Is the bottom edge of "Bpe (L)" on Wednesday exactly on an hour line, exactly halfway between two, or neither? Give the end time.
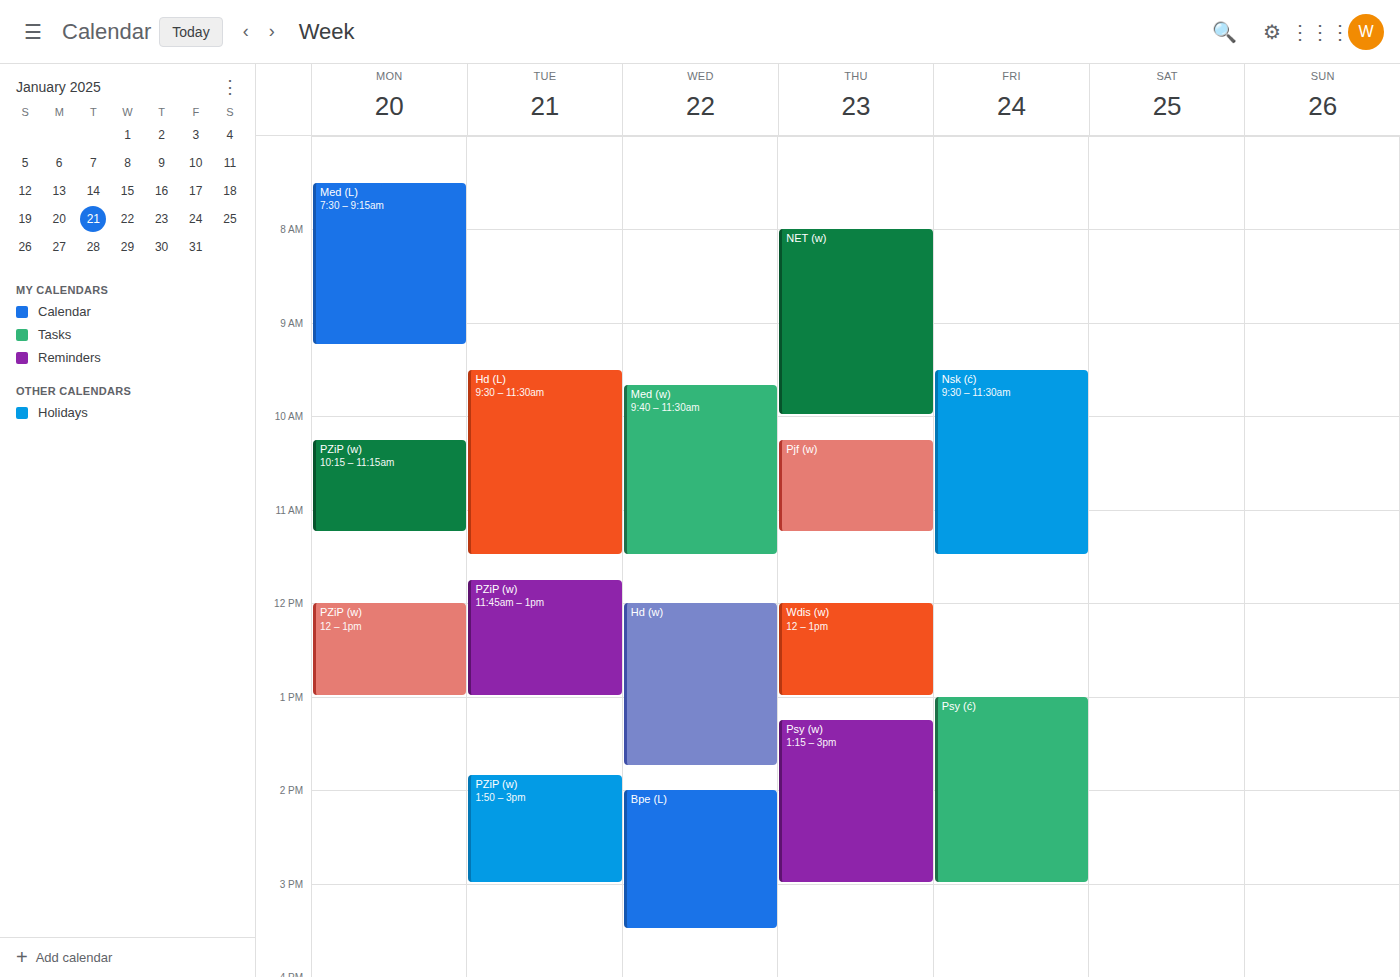
3:30 PM -- halfway between the 3 PM and 4 PM lines.